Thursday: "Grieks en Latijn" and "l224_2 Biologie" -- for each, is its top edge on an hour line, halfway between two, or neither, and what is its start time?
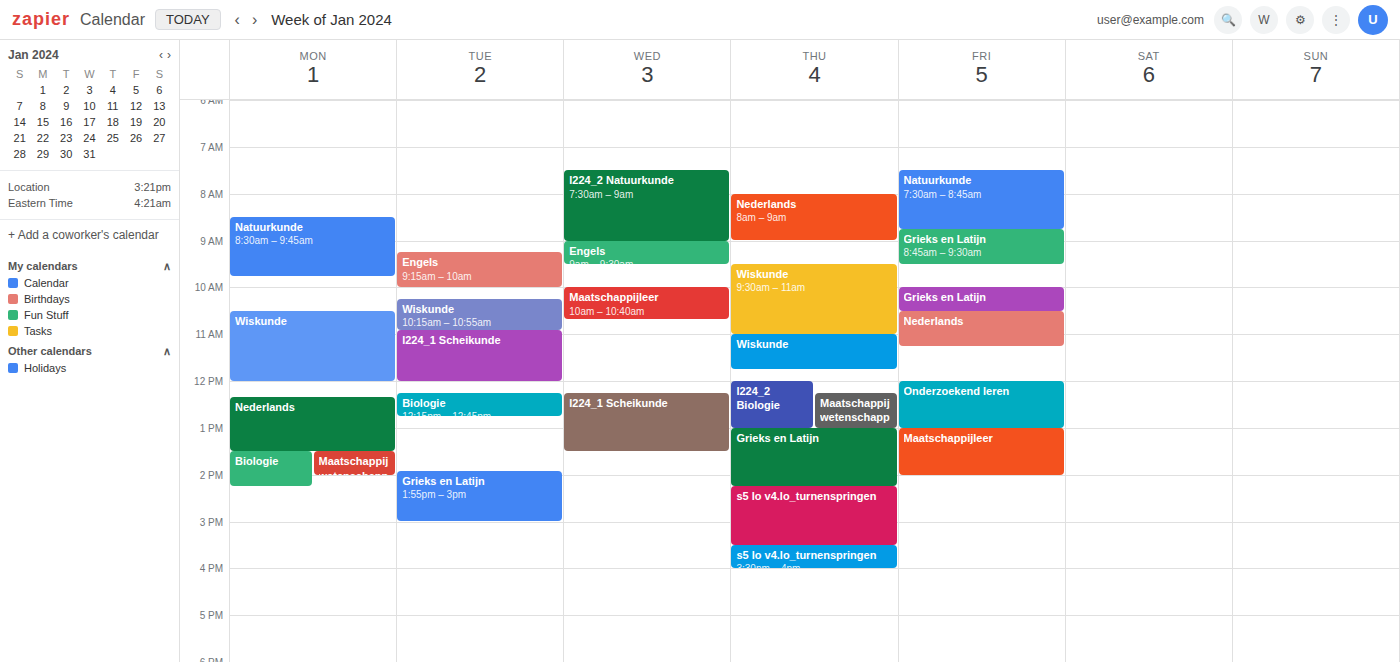
"Grieks en Latijn": 13:00, exactly on the 13:00 line. "l224_2 Biologie": 12:00, exactly on the 12:00 line.